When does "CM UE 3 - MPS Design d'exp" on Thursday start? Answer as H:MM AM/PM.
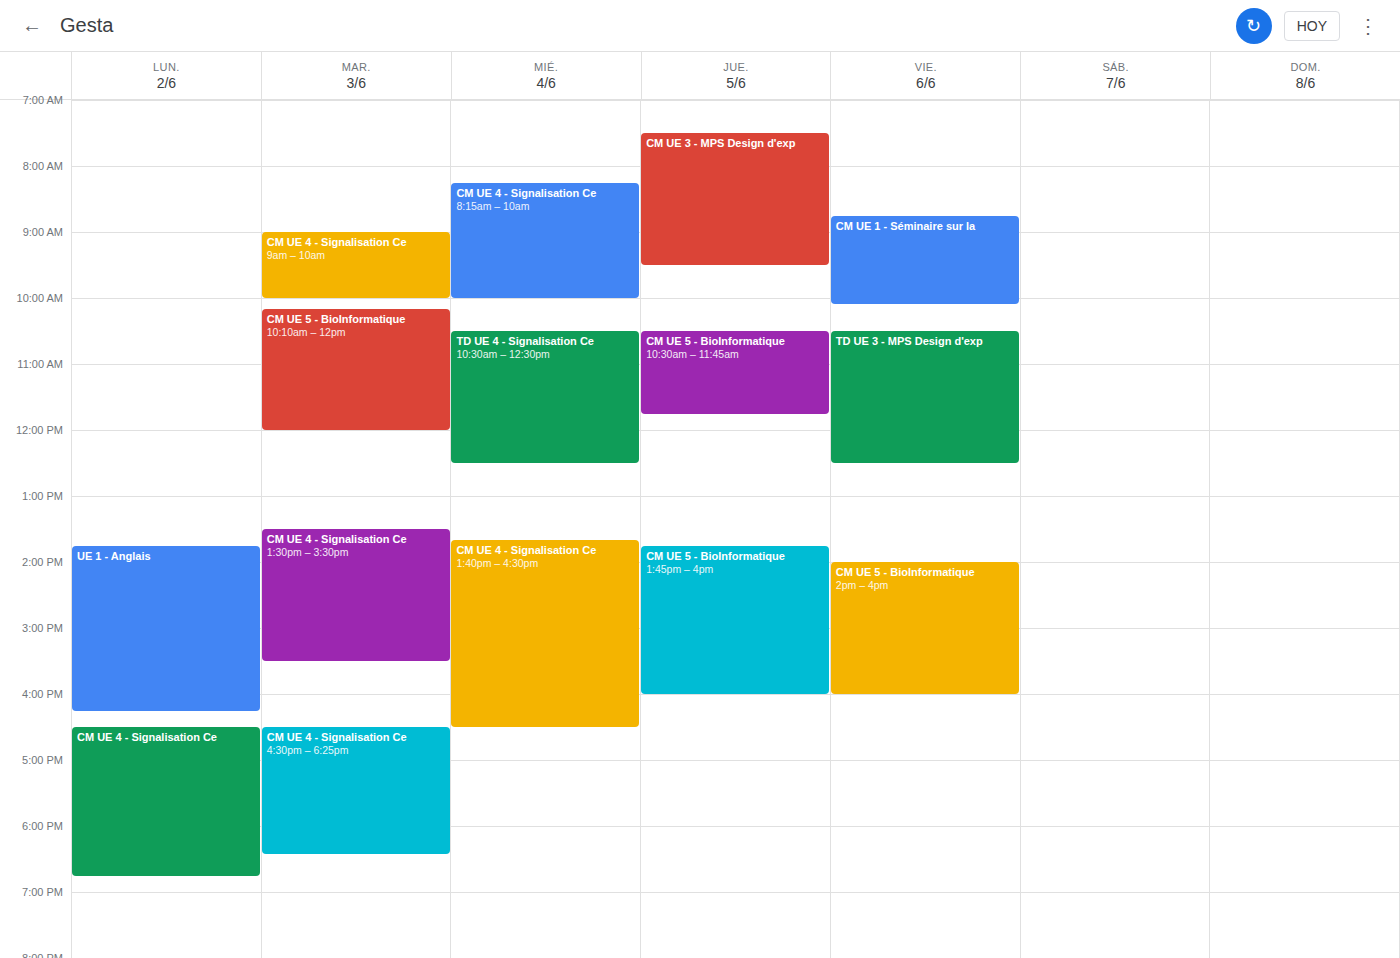
7:30 AM